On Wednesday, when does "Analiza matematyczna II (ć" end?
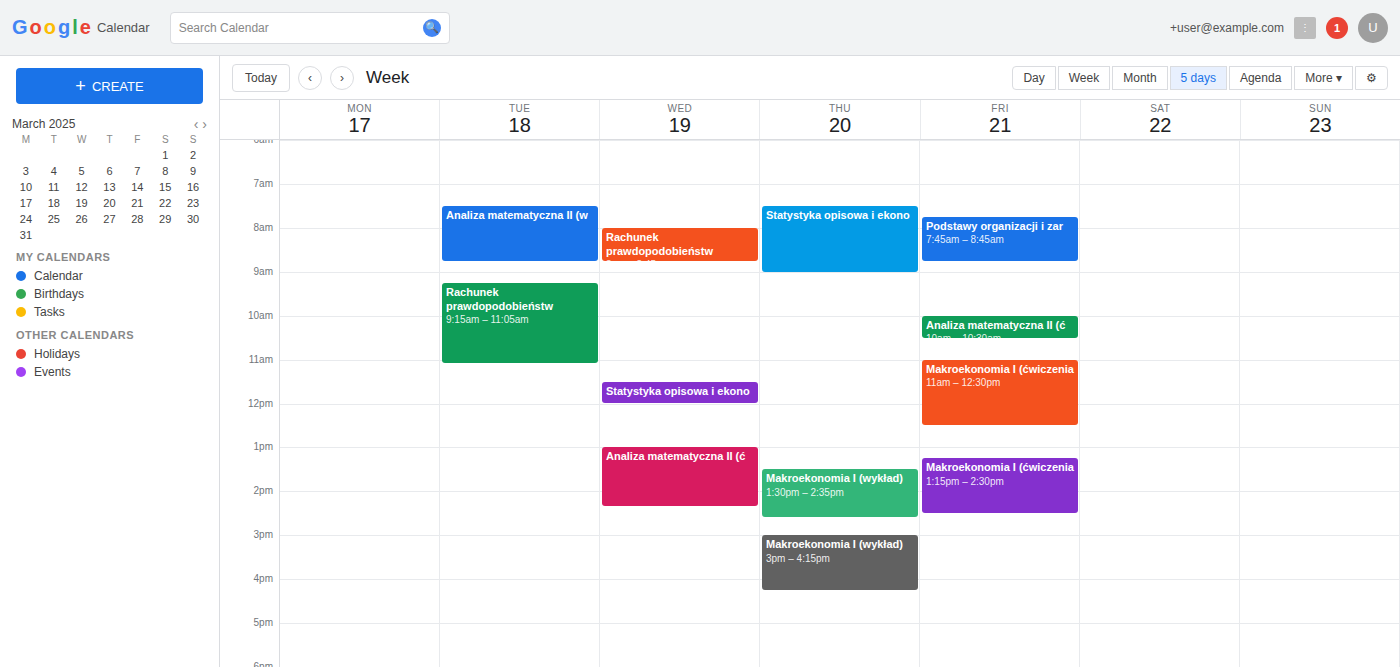
2:20 PM